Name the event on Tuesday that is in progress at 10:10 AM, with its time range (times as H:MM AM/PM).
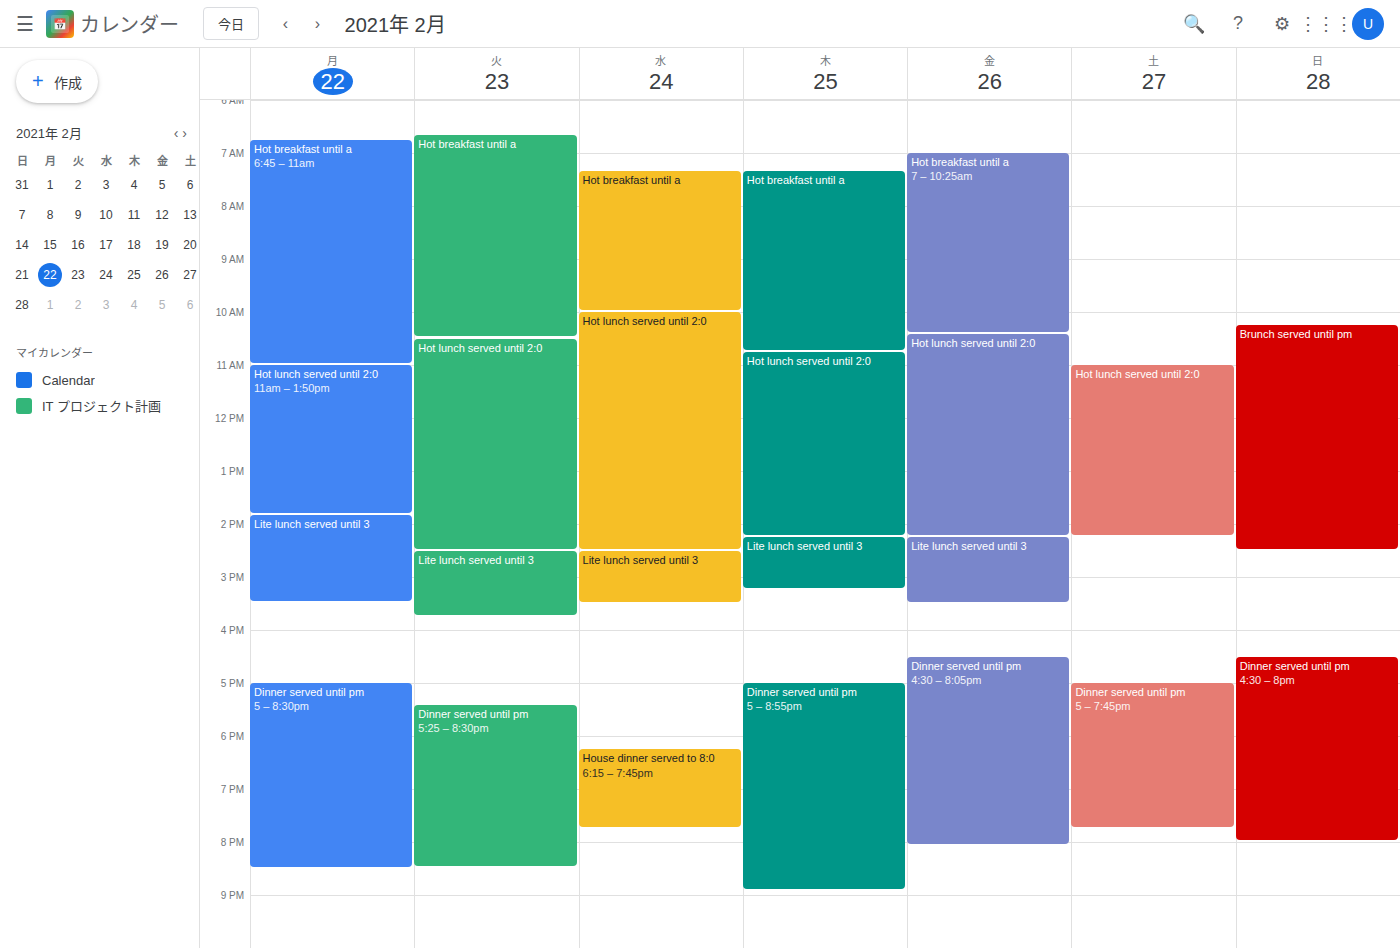
"Hot breakfast until a", 6:40 AM to 10:30 AM